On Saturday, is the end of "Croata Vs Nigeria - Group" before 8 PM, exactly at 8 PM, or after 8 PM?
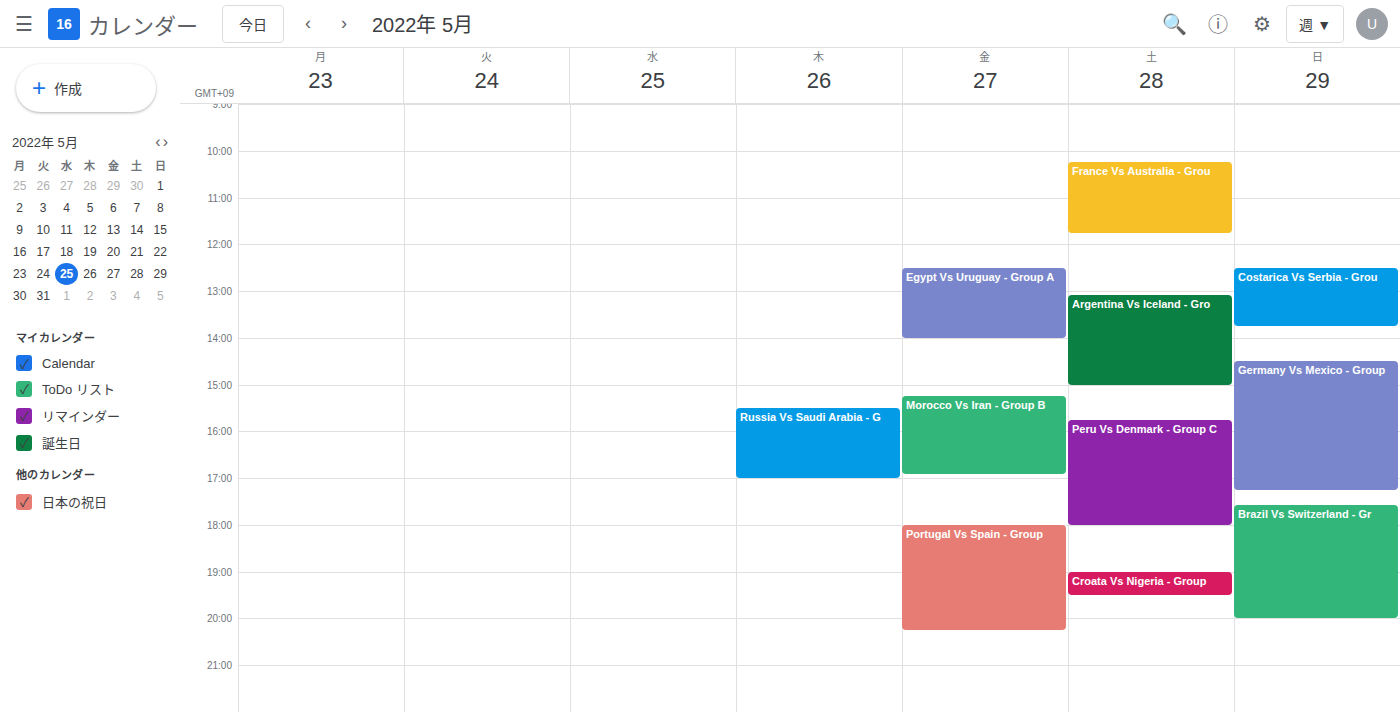
7:30 PM -- before 8 PM, 30 minutes above the 8 PM line.